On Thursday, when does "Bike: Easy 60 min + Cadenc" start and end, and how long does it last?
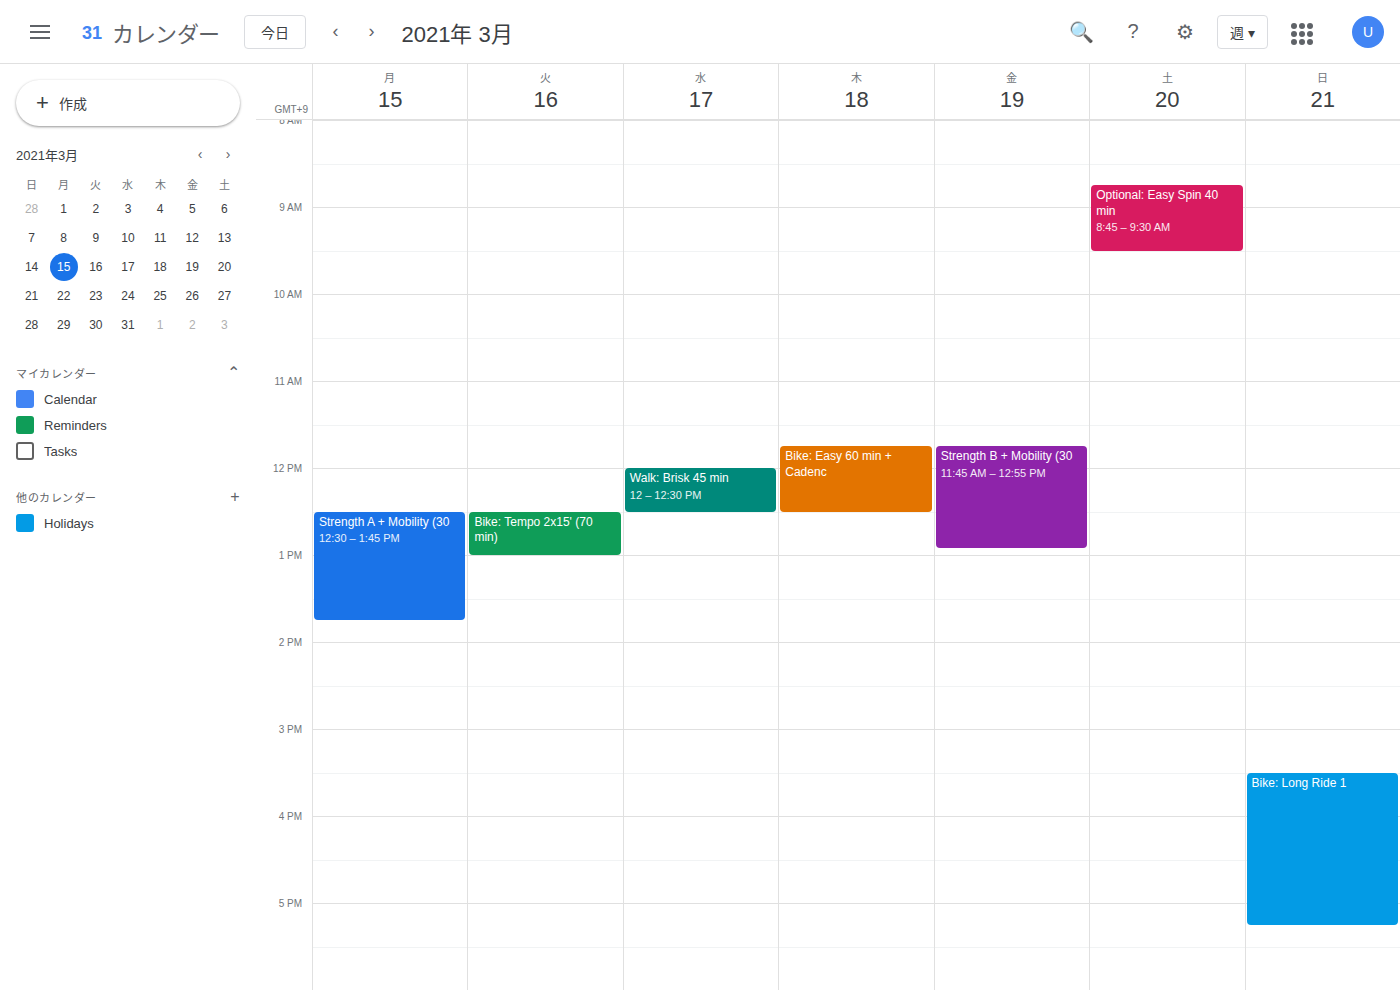
11:45 to 12:30, 45 minutes